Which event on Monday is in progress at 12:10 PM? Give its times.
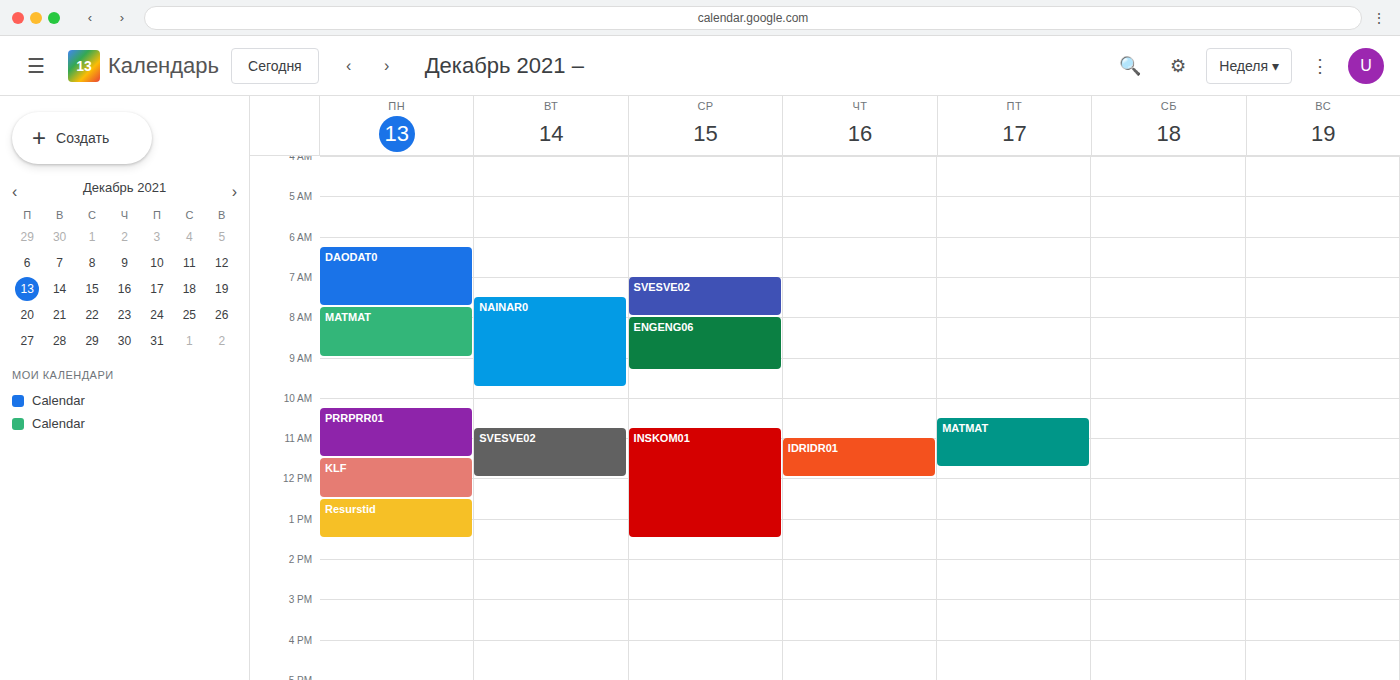
"KLF", 11:30 AM to 12:30 PM